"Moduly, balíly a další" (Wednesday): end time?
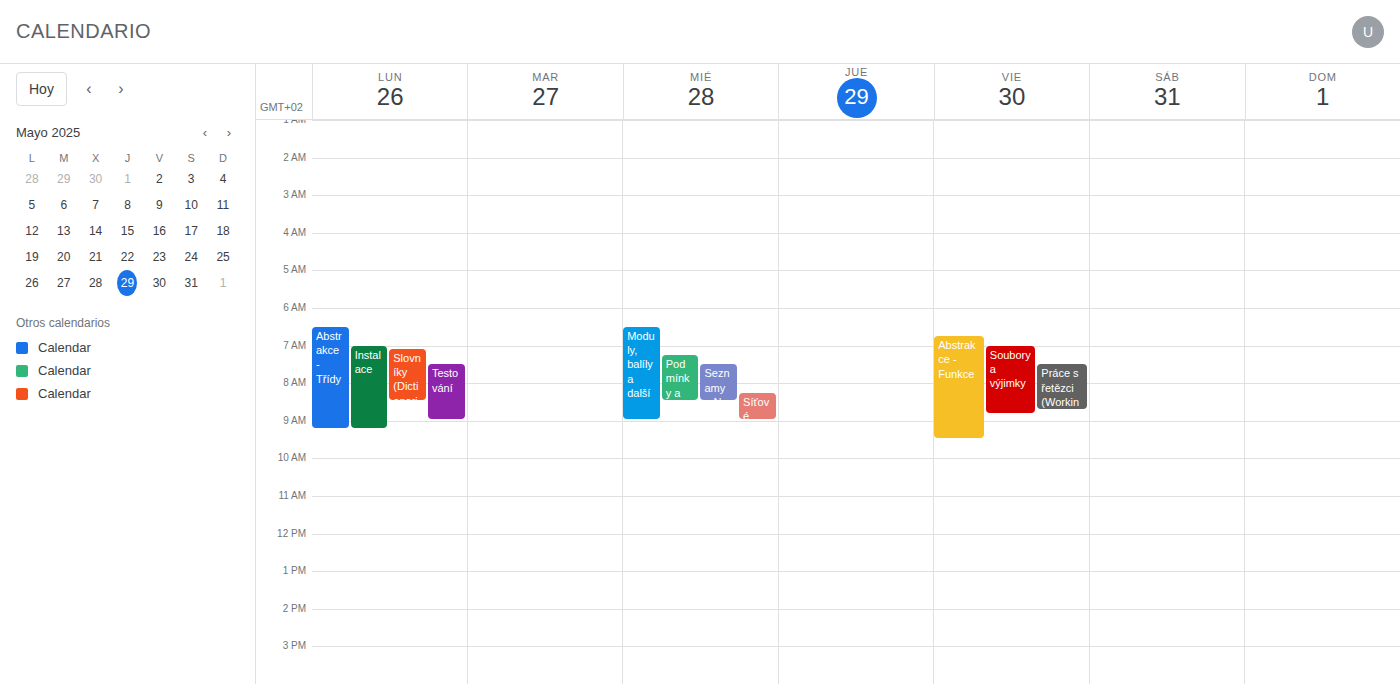
9:00 AM